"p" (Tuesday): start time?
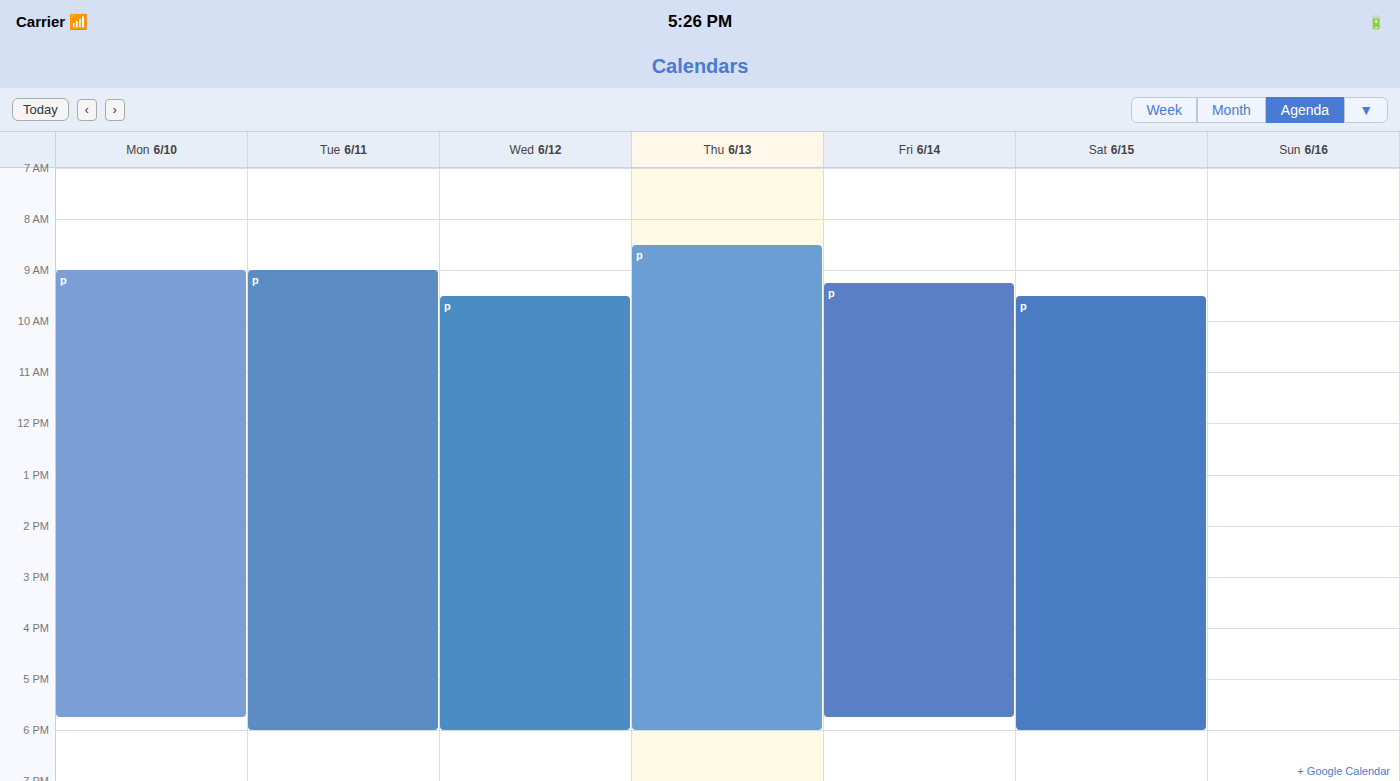
9:00 AM